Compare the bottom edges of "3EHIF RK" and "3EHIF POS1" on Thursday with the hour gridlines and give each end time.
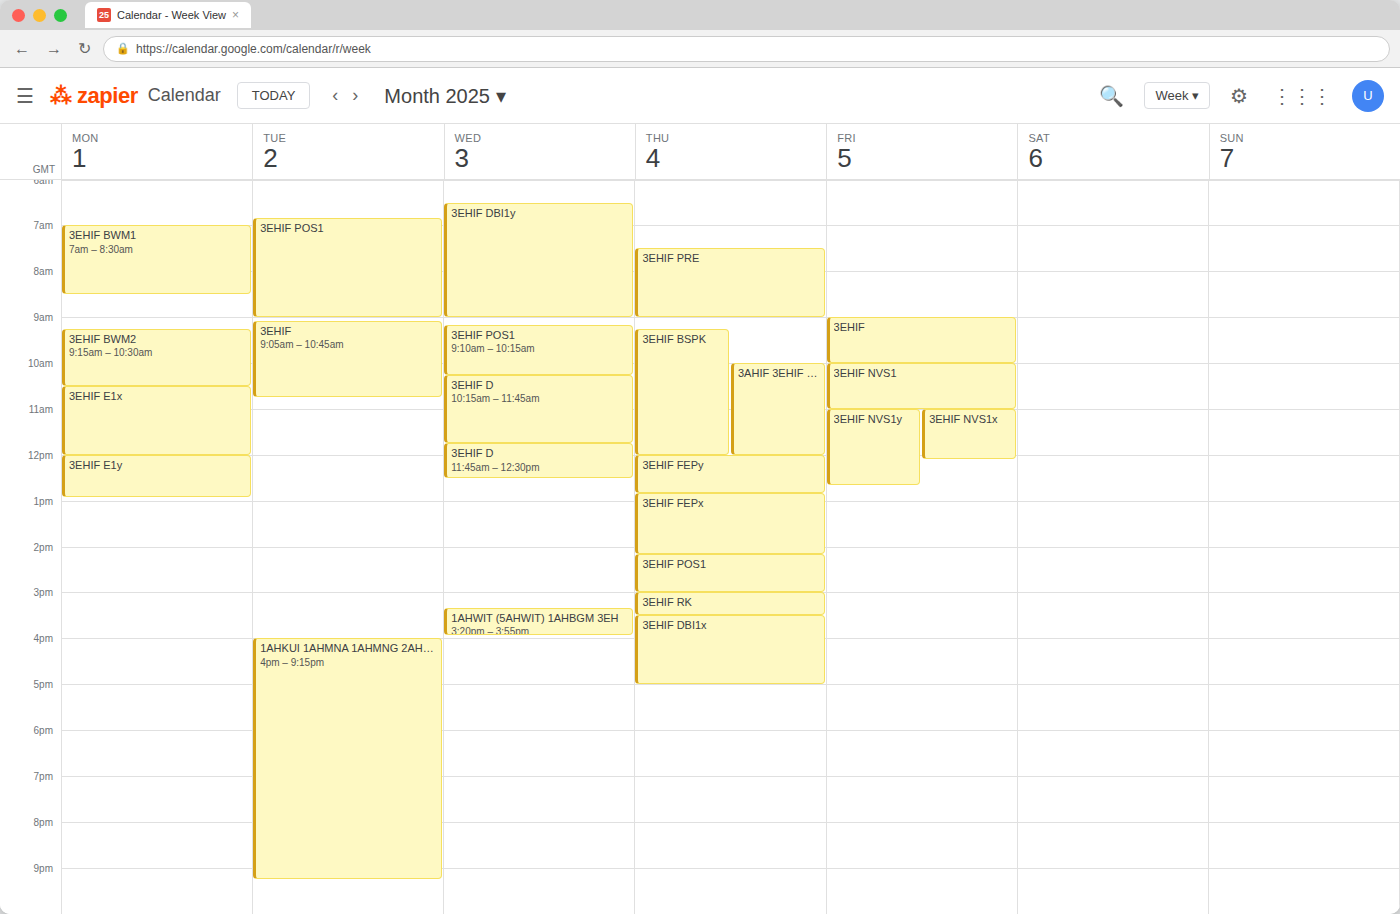
"3EHIF RK": 3:30 PM, halfway between the 3 PM and 4 PM lines. "3EHIF POS1": 3:00 PM, exactly on the 3 PM line.